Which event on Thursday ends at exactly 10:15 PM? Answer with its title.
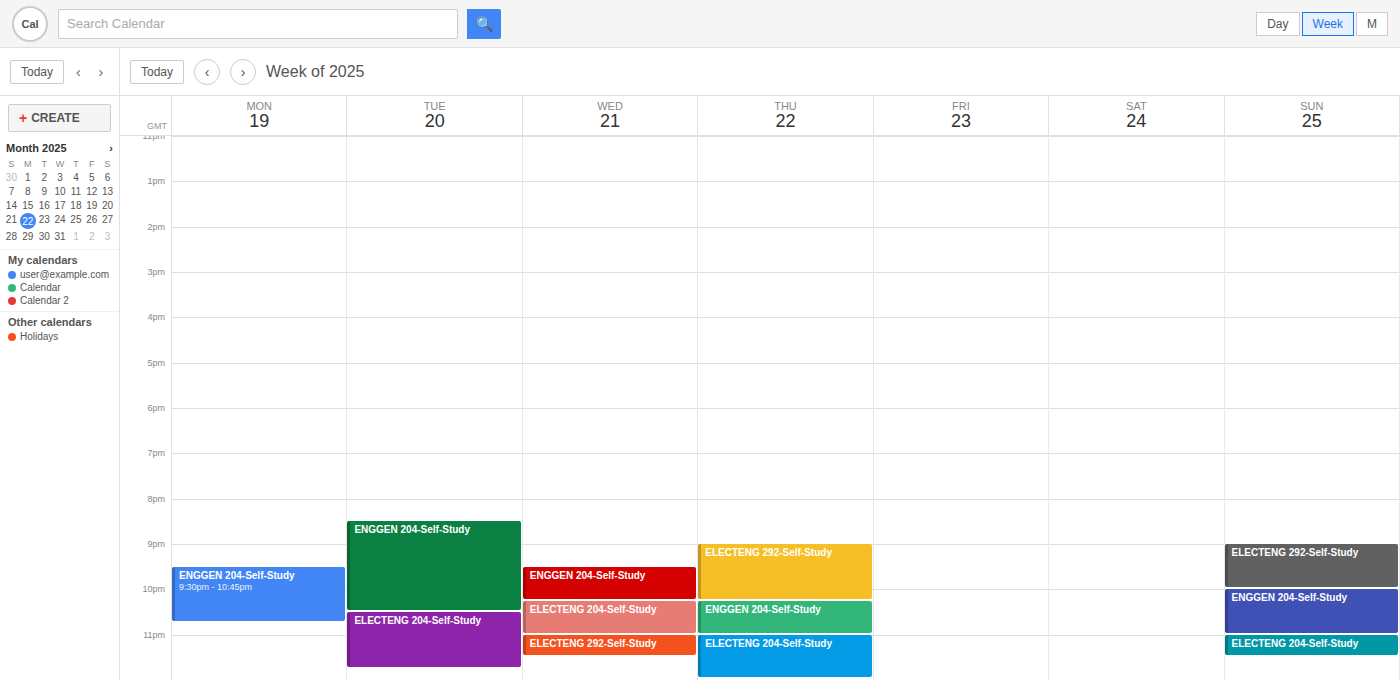
"ELECTENG 292-Self-Study"